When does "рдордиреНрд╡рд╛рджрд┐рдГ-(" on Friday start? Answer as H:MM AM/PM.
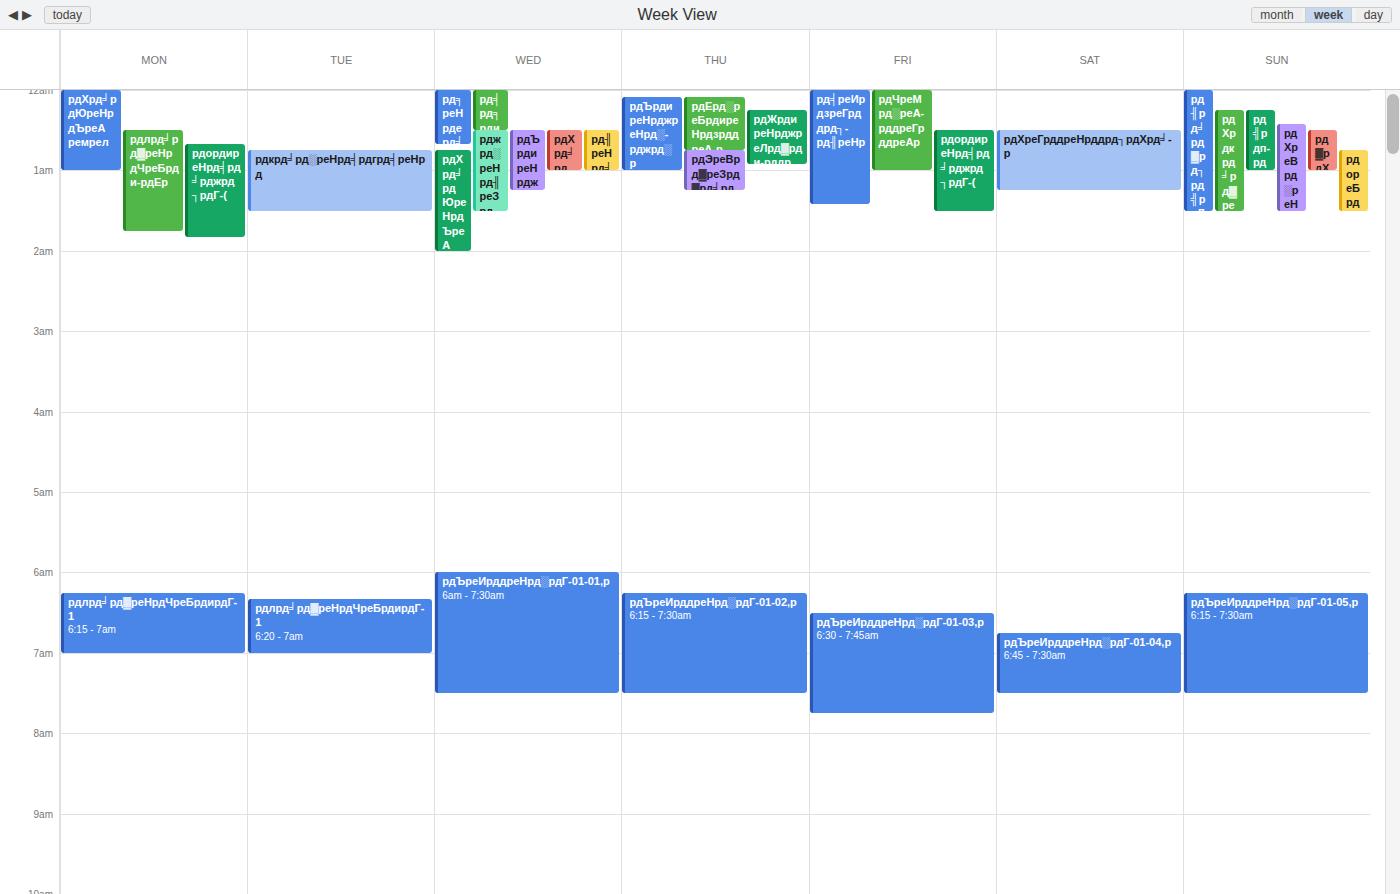
12:30 AM